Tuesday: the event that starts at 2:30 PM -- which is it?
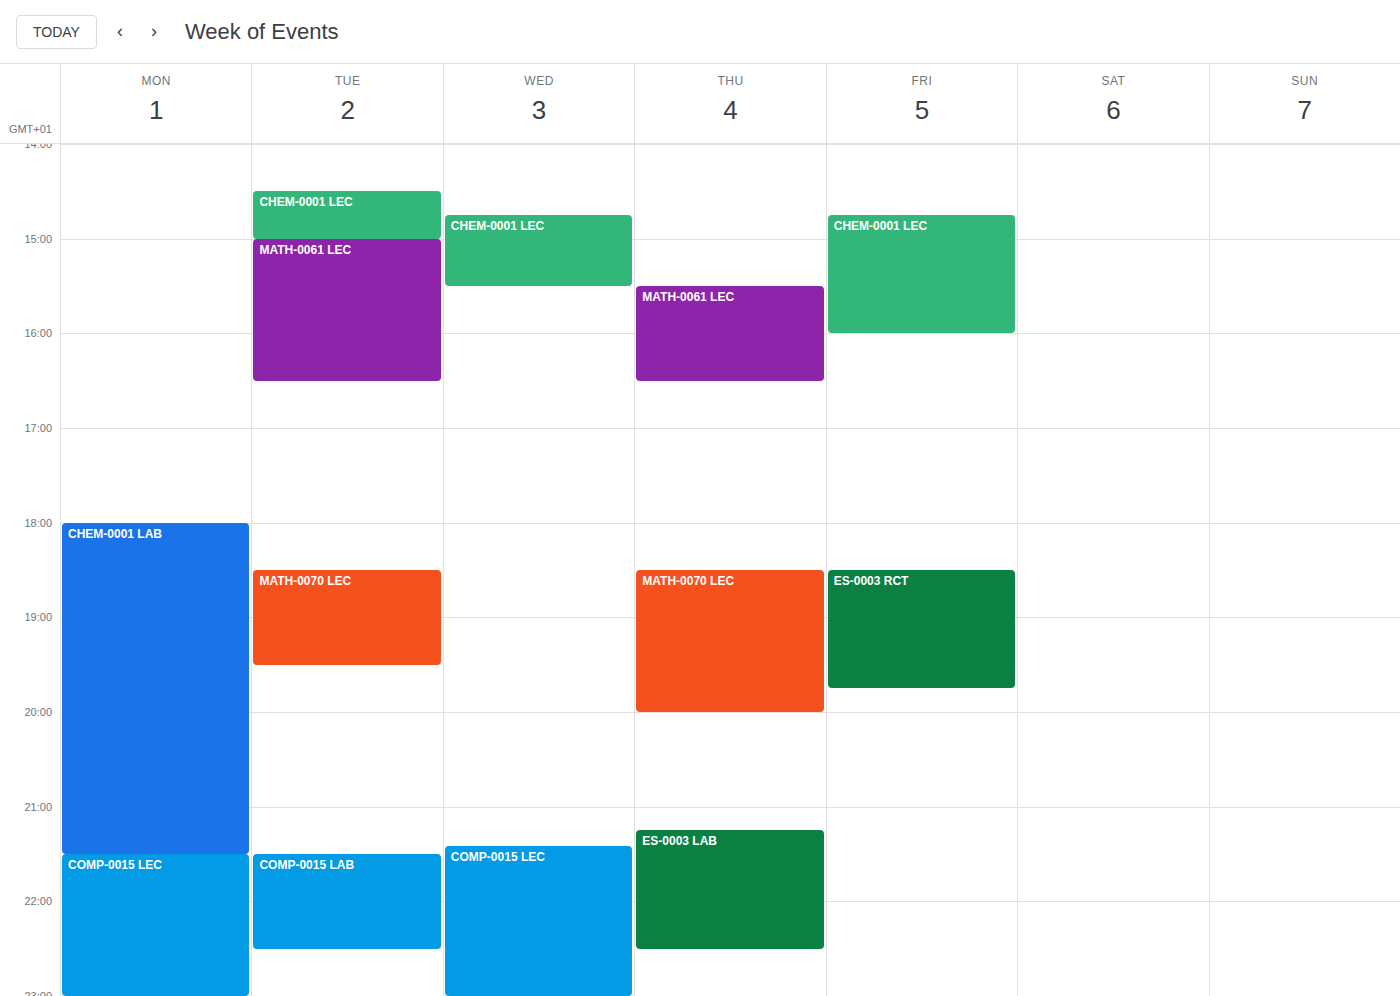
"CHEM-0001 LEC"